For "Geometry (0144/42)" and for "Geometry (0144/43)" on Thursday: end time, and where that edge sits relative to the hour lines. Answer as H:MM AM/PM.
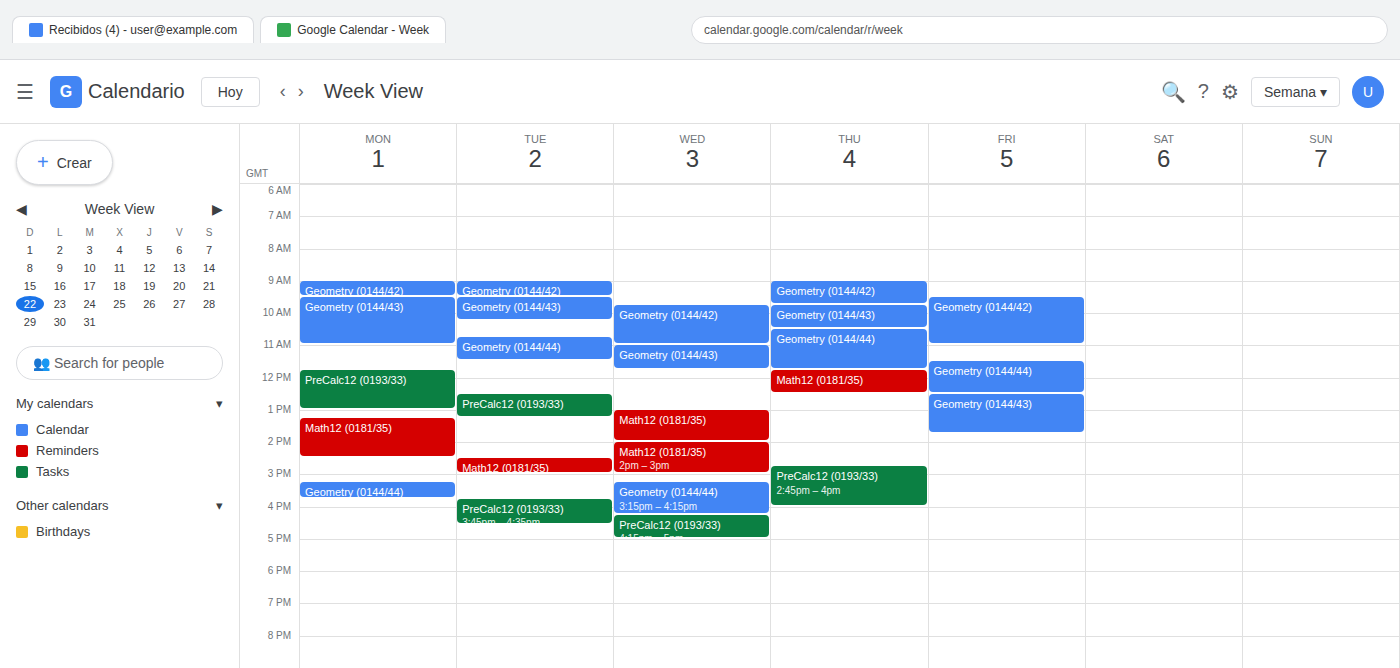
"Geometry (0144/42)": 9:45 AM, neither: three quarters of the way from the 9 AM line to the 10 AM line. "Geometry (0144/43)": 10:30 AM, halfway between the 10 AM and 11 AM lines.